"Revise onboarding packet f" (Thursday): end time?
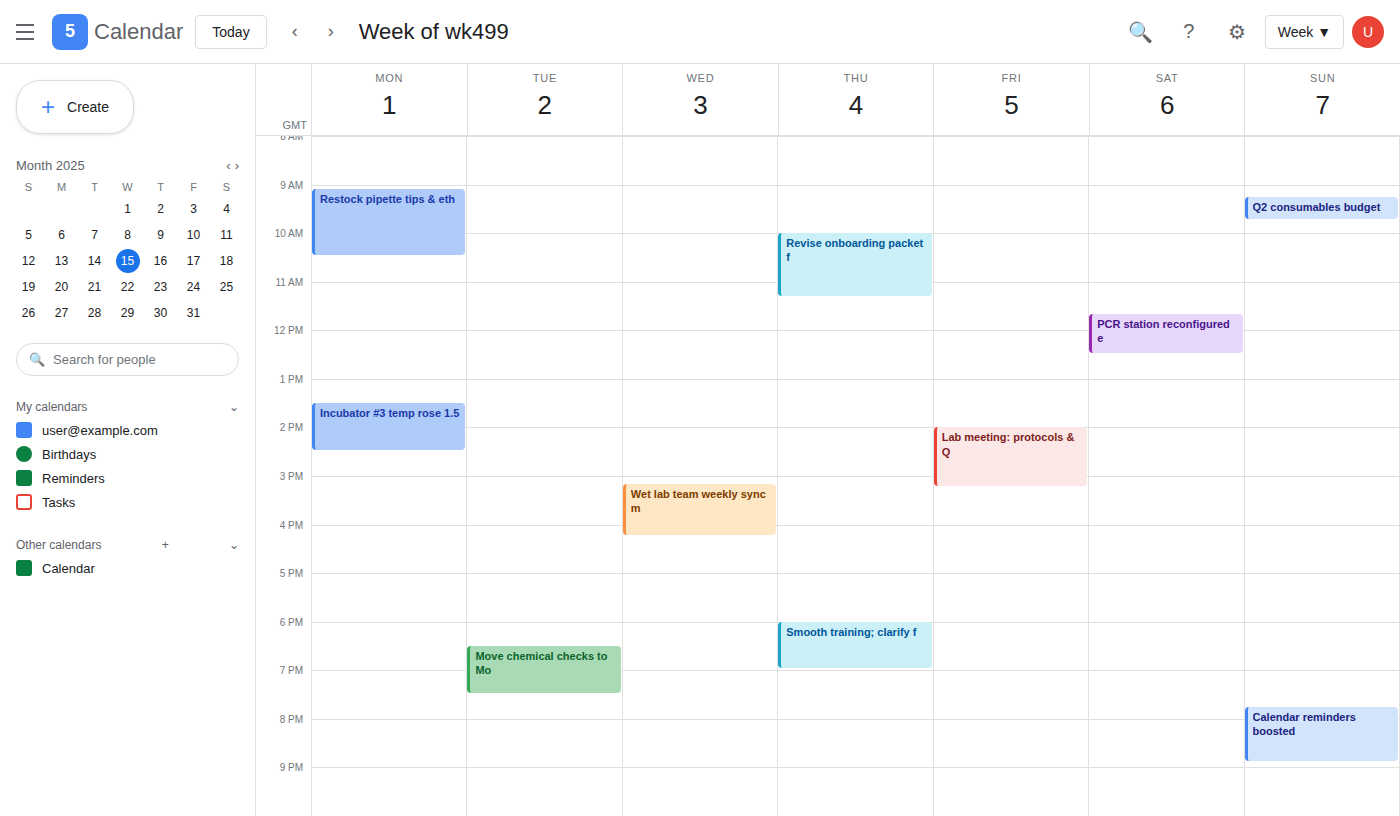
11:20 AM